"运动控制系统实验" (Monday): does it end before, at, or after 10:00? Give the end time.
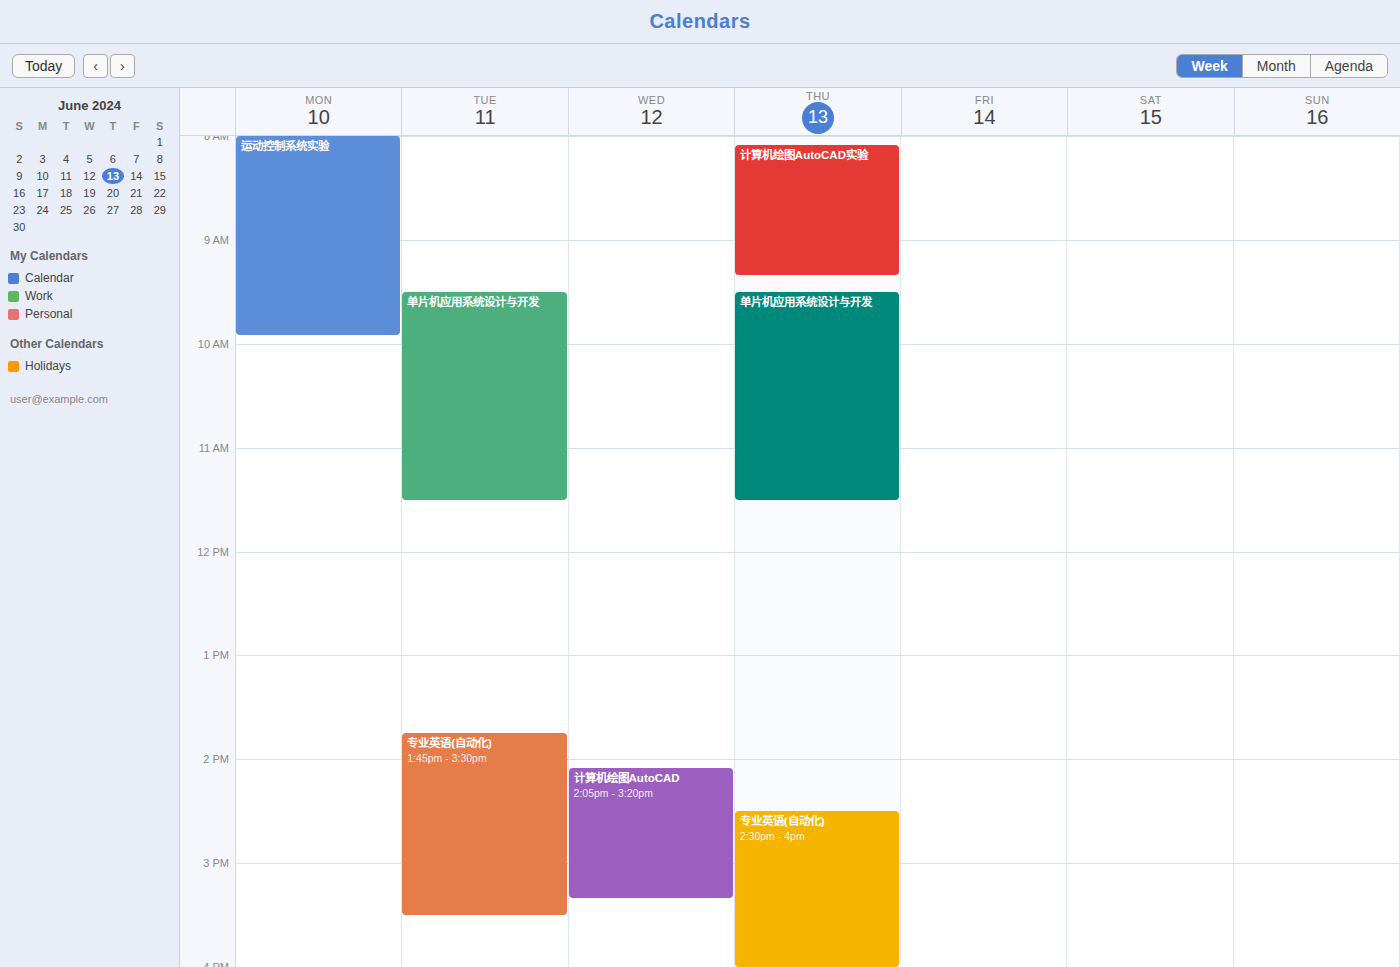
09:55 -- before 10:00, 5 minutes above the 10:00 line.